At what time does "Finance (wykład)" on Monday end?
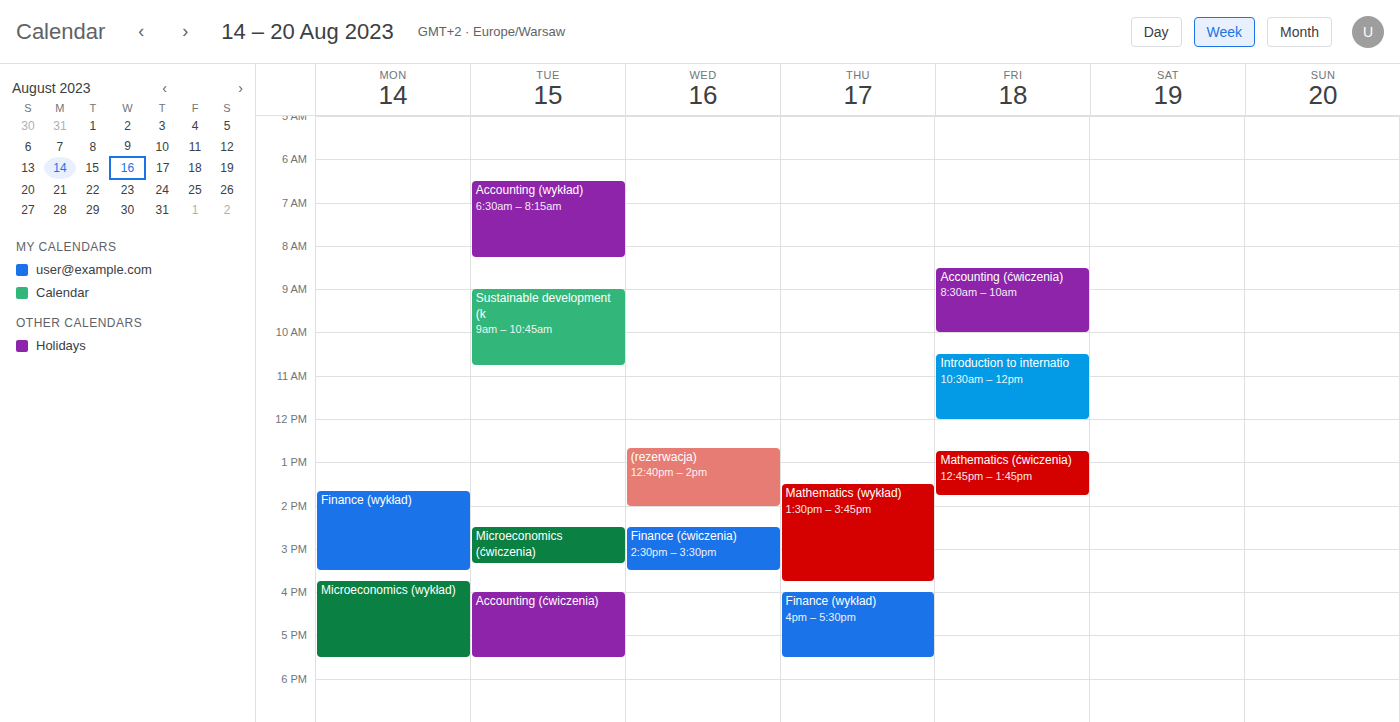
3:30 PM